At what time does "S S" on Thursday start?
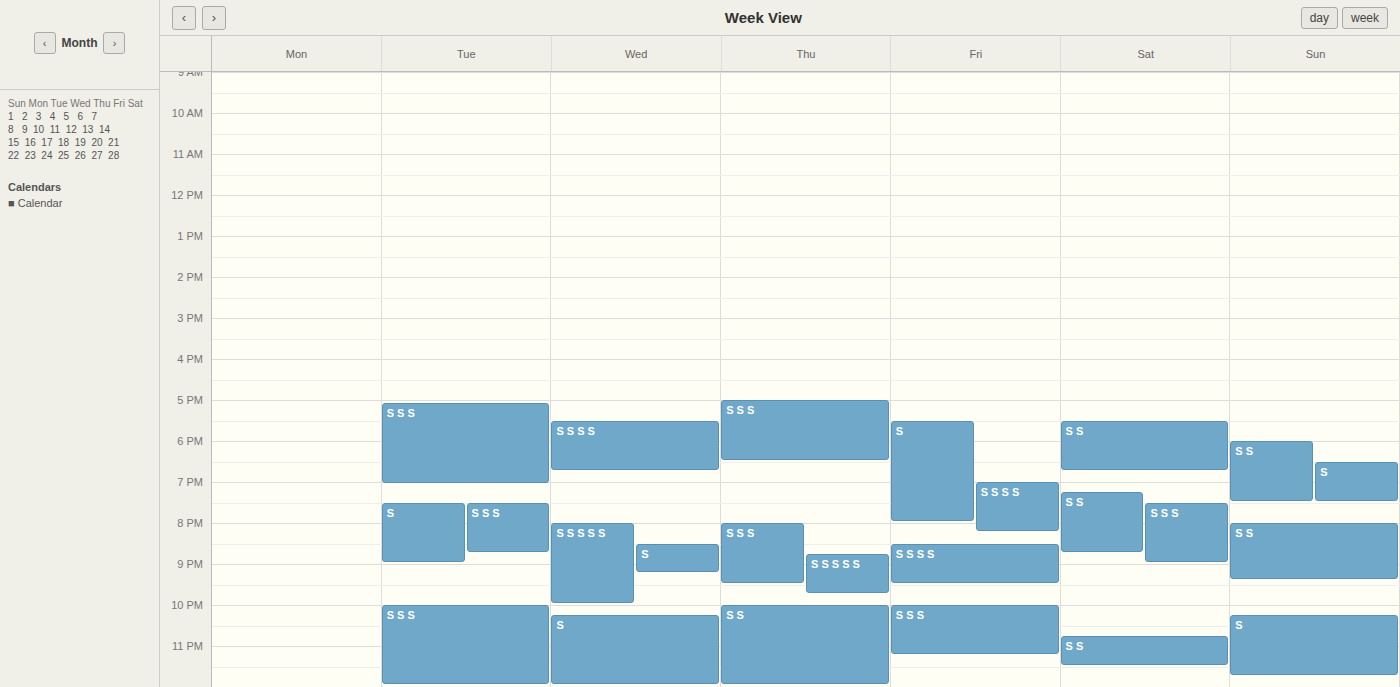
10:00 PM